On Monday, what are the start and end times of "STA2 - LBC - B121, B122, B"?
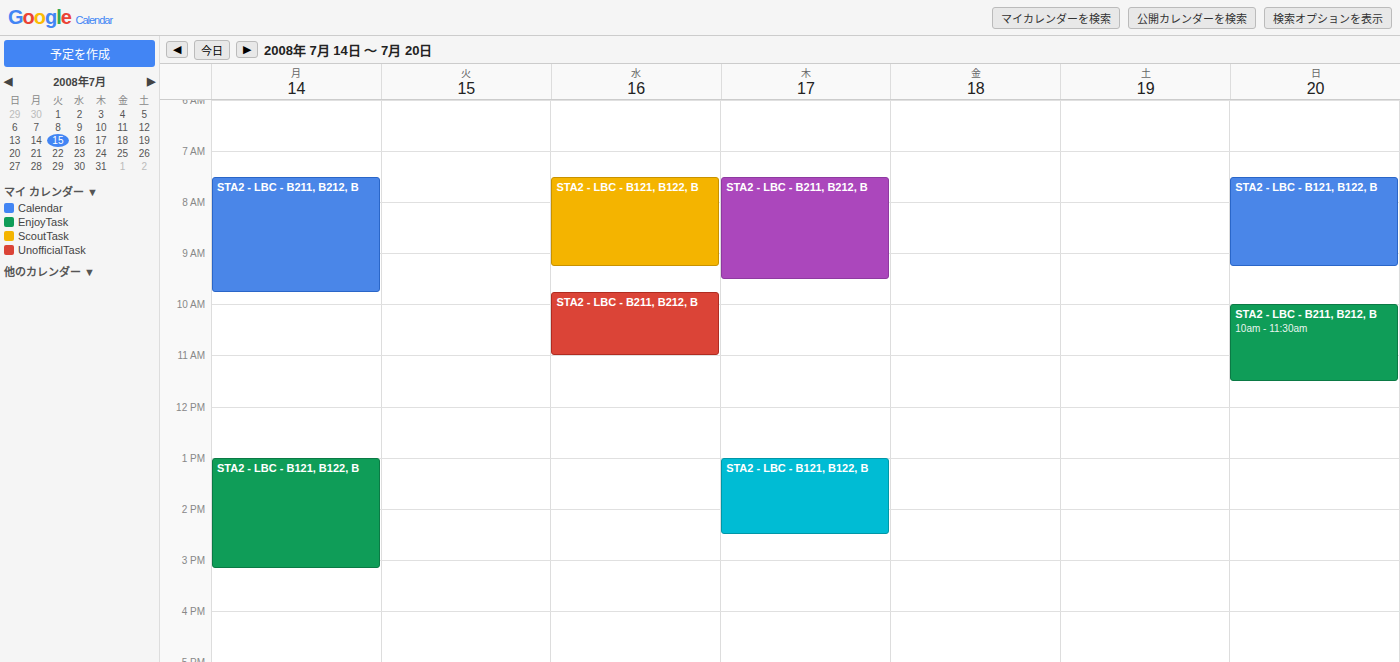
1:00 PM to 3:10 PM